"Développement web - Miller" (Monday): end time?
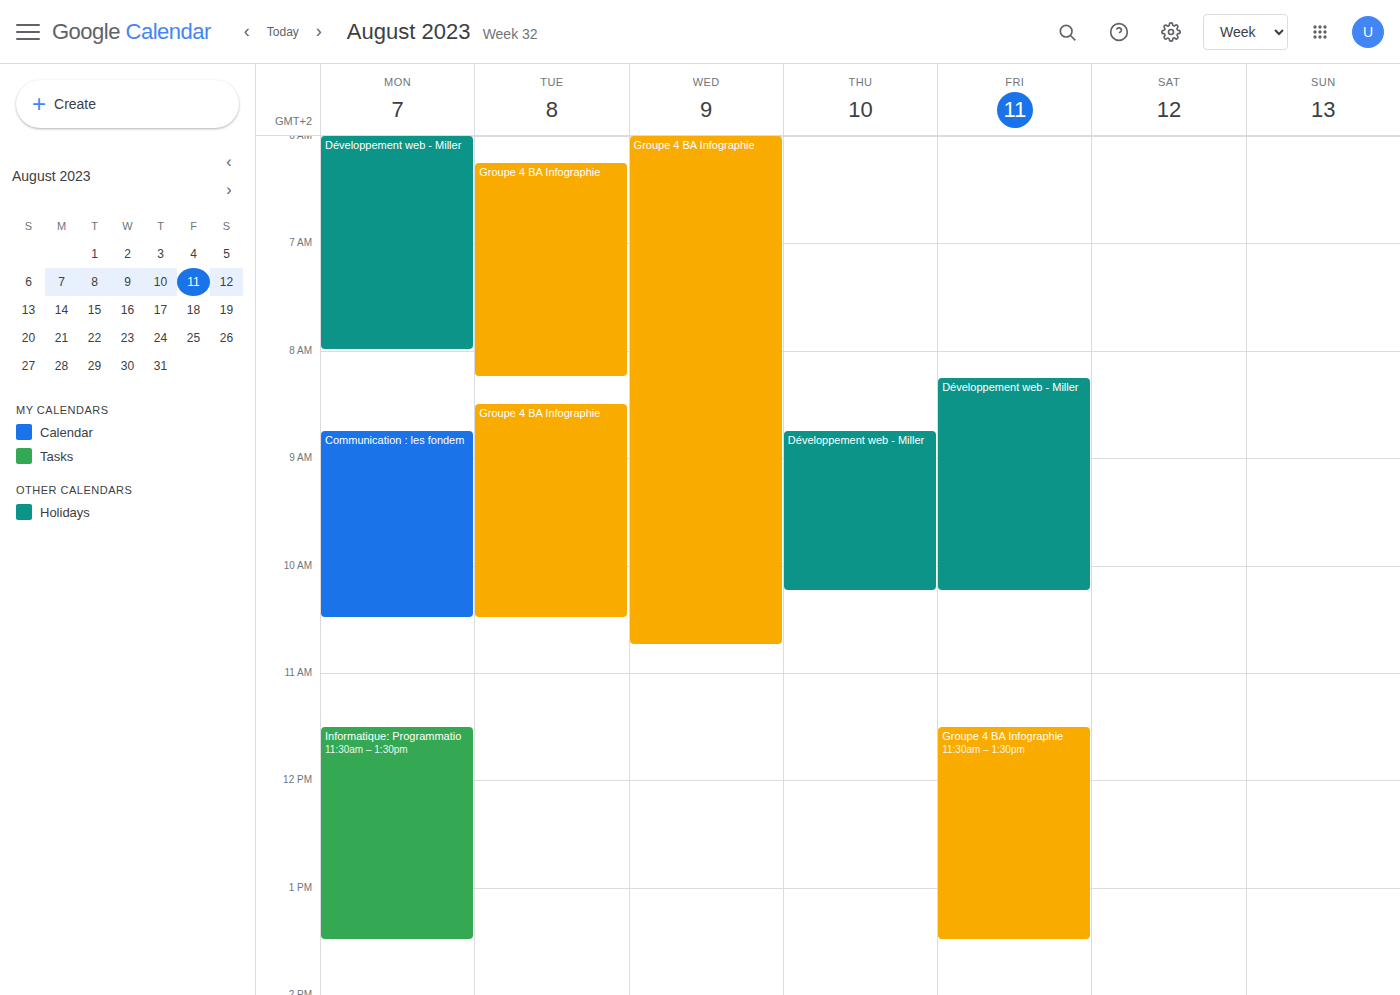
8:00 AM